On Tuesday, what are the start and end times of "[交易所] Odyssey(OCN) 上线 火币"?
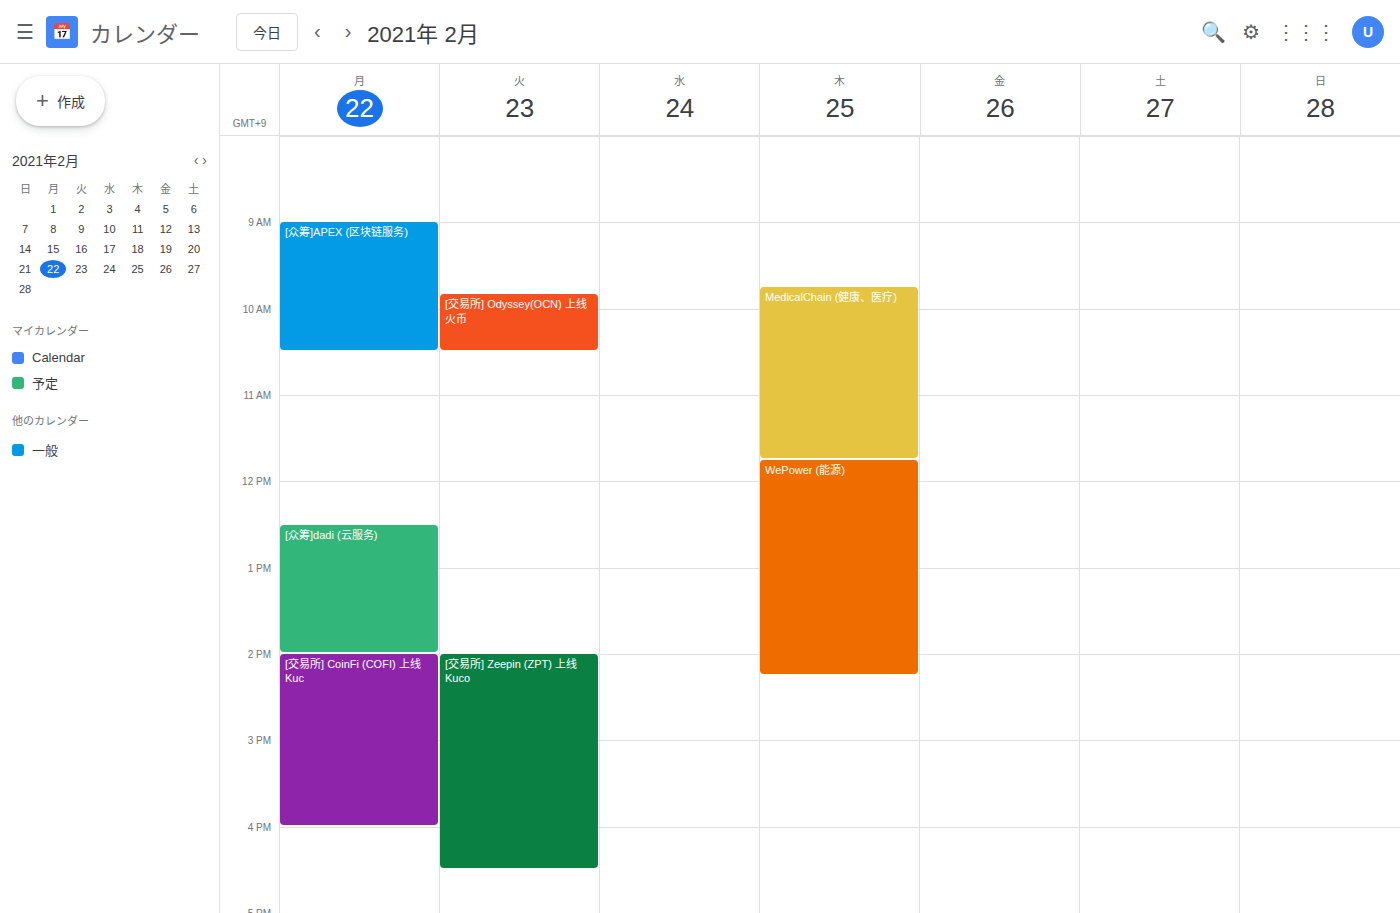
9:50 AM to 10:30 AM